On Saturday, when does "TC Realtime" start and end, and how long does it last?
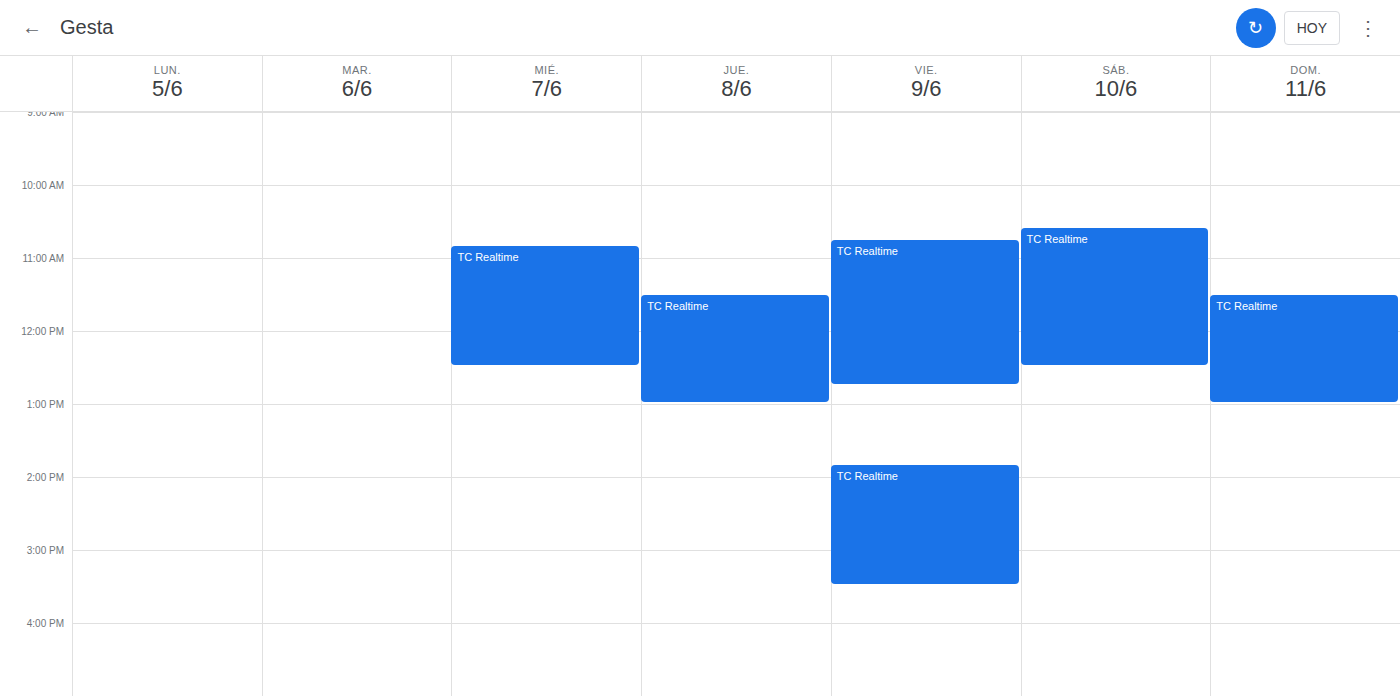
10:35 AM to 12:30 PM, 1 hour 55 minutes